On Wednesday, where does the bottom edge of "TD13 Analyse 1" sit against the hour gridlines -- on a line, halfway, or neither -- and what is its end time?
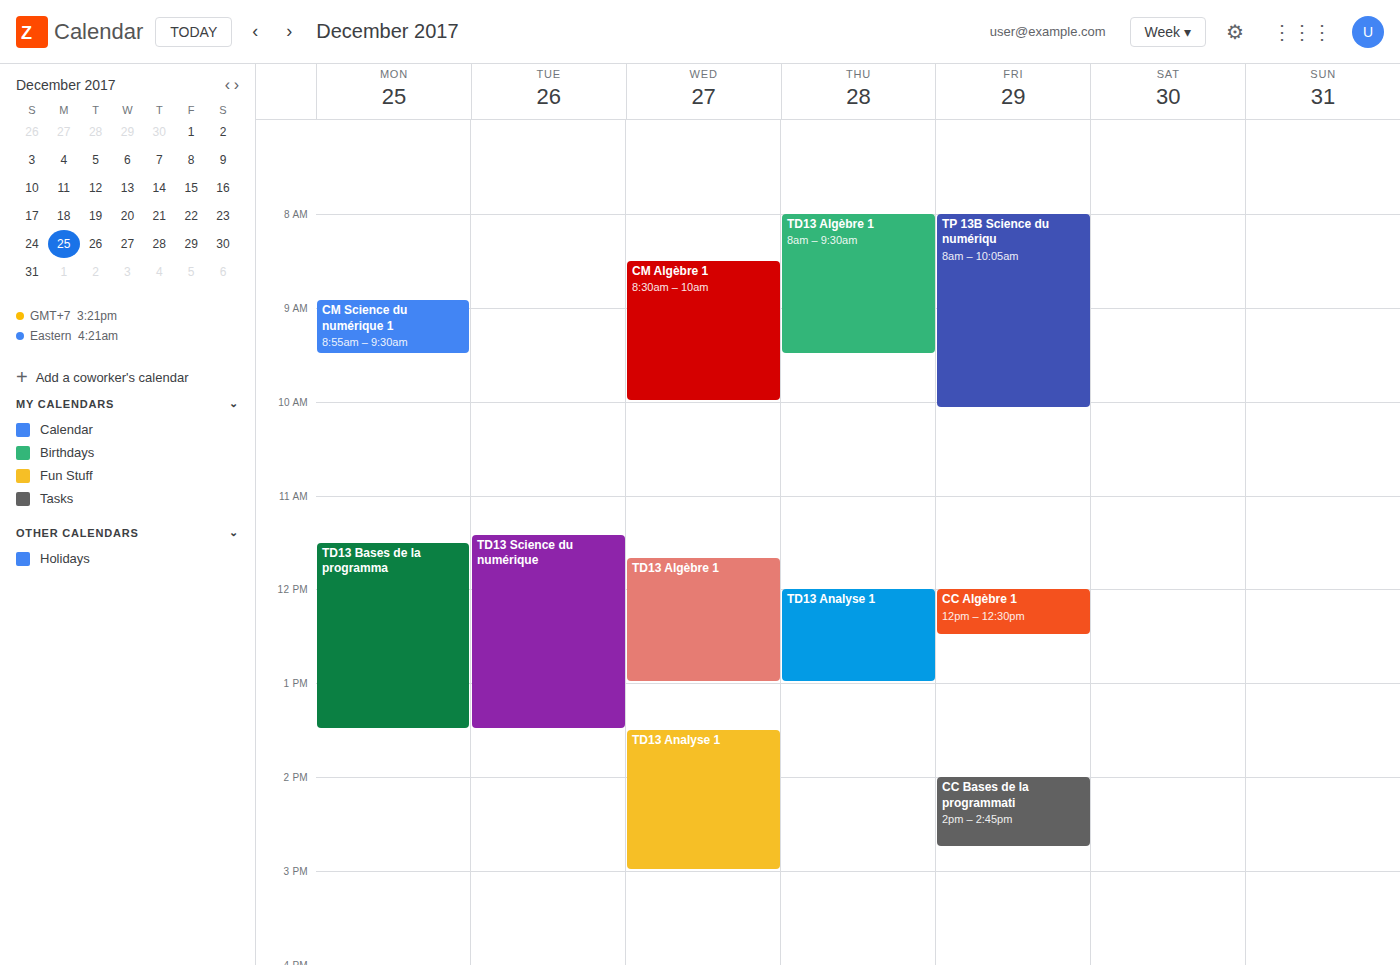
3:00 PM -- exactly on the 3 PM line.